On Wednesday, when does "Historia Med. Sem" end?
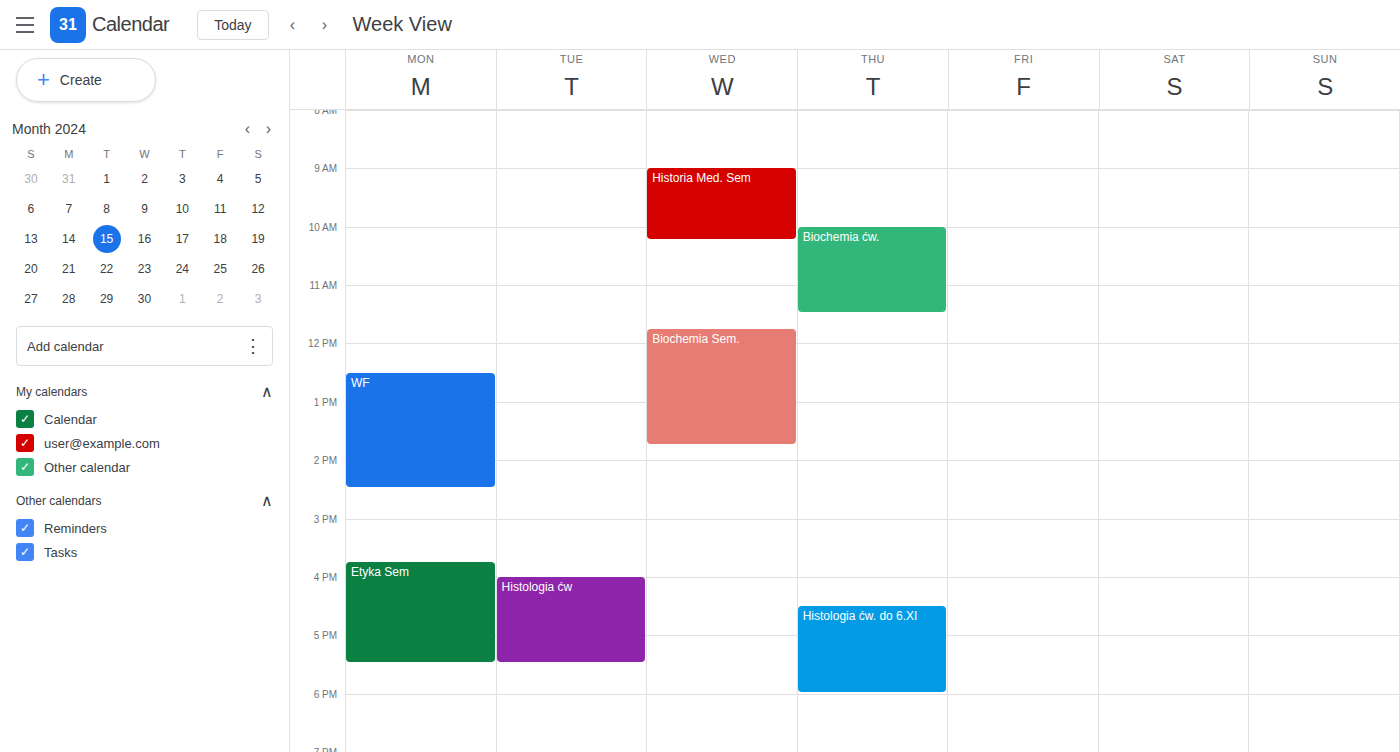
10:15